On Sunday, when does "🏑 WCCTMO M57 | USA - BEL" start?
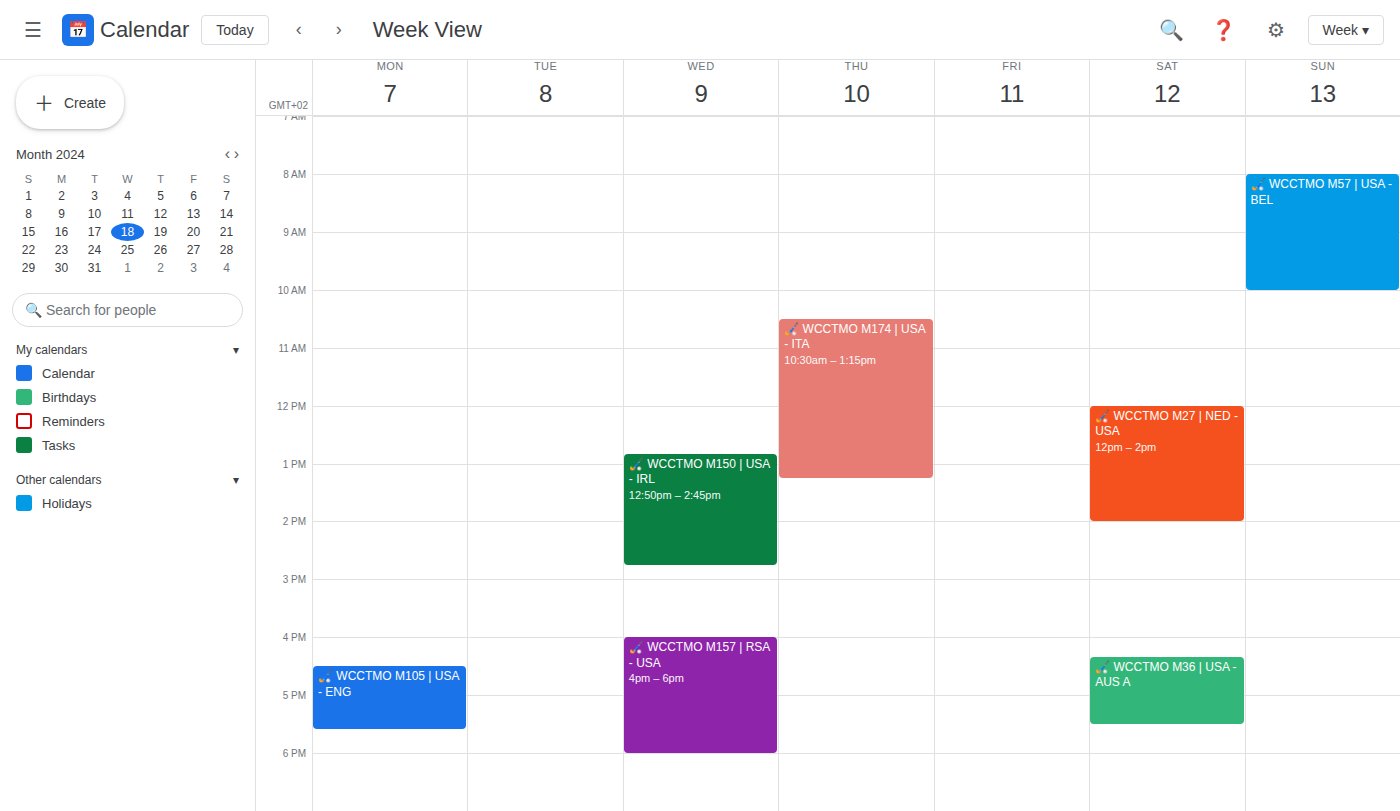
8:00 AM